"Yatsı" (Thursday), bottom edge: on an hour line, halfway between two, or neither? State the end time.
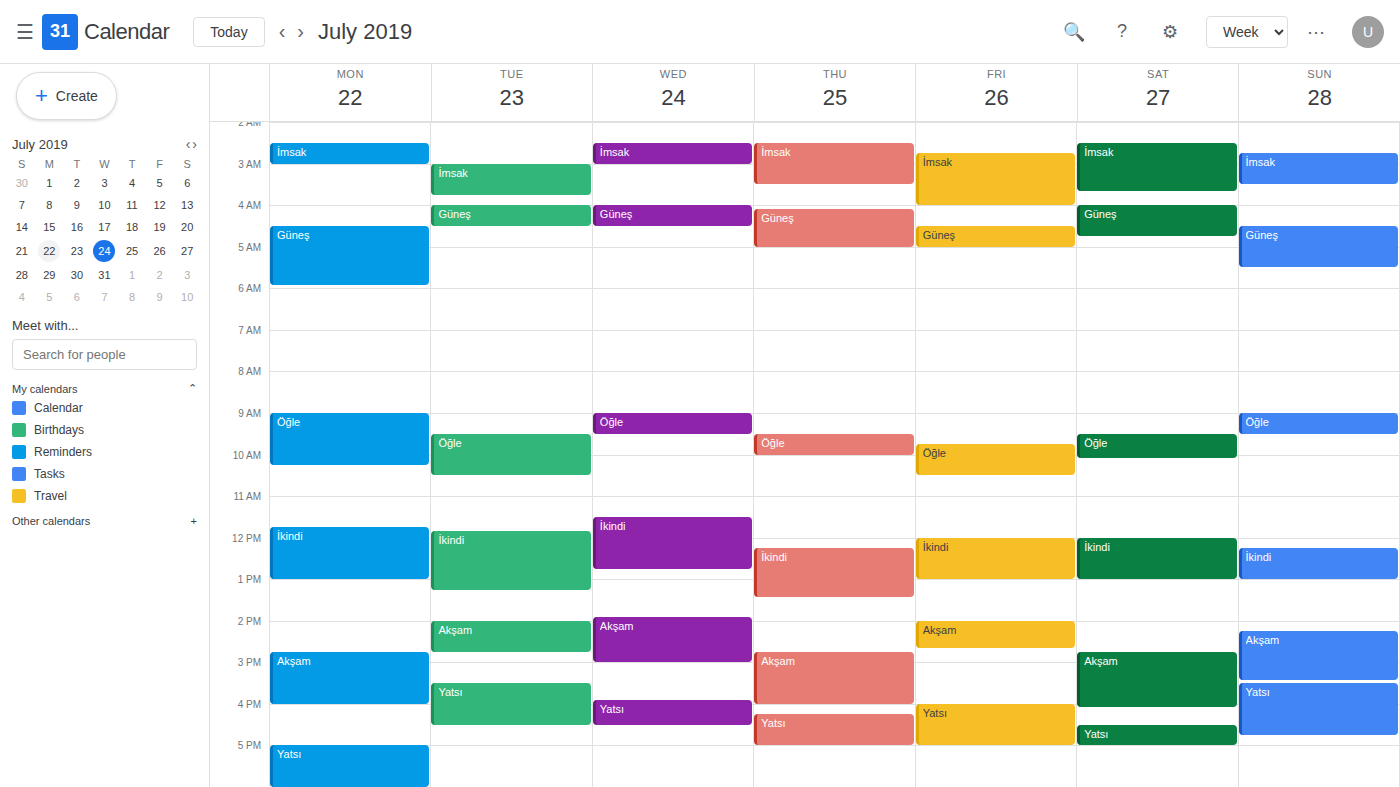
17:00 -- exactly on the 17:00 line.